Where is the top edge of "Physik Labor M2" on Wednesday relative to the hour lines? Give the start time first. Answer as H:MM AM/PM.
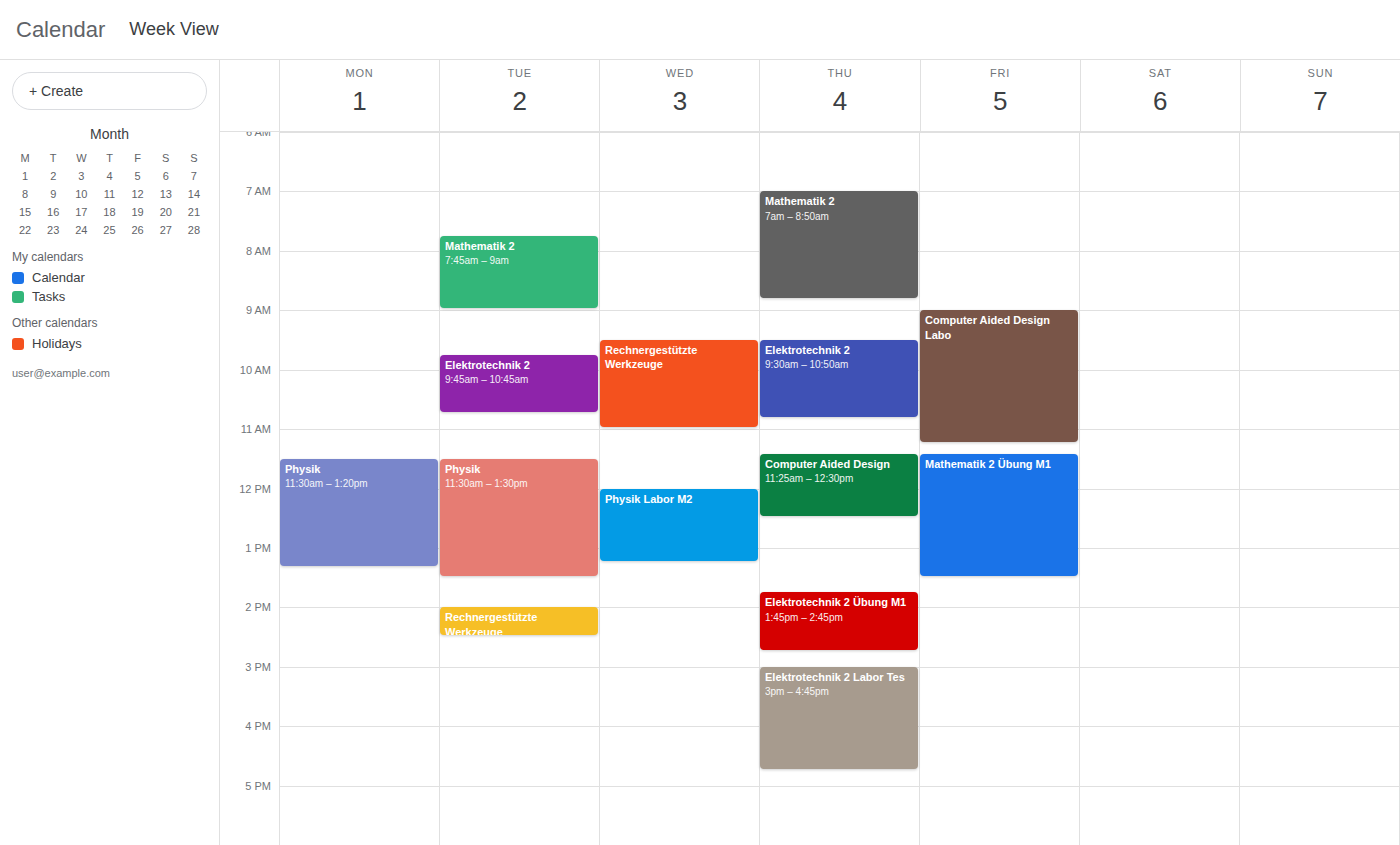
12:00 PM -- exactly on the 12 PM line.